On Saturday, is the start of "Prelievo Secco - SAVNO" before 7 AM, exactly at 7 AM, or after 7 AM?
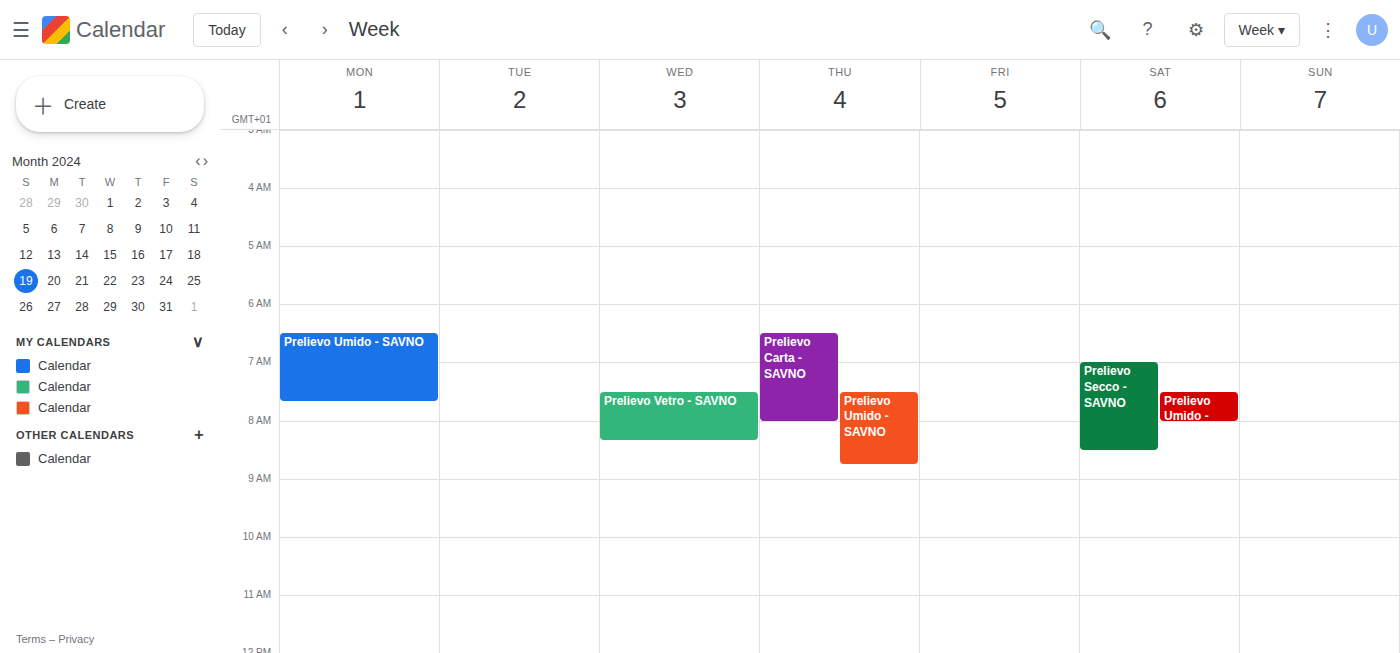
7:00 AM -- exactly at 7 AM, on the 7 AM line.